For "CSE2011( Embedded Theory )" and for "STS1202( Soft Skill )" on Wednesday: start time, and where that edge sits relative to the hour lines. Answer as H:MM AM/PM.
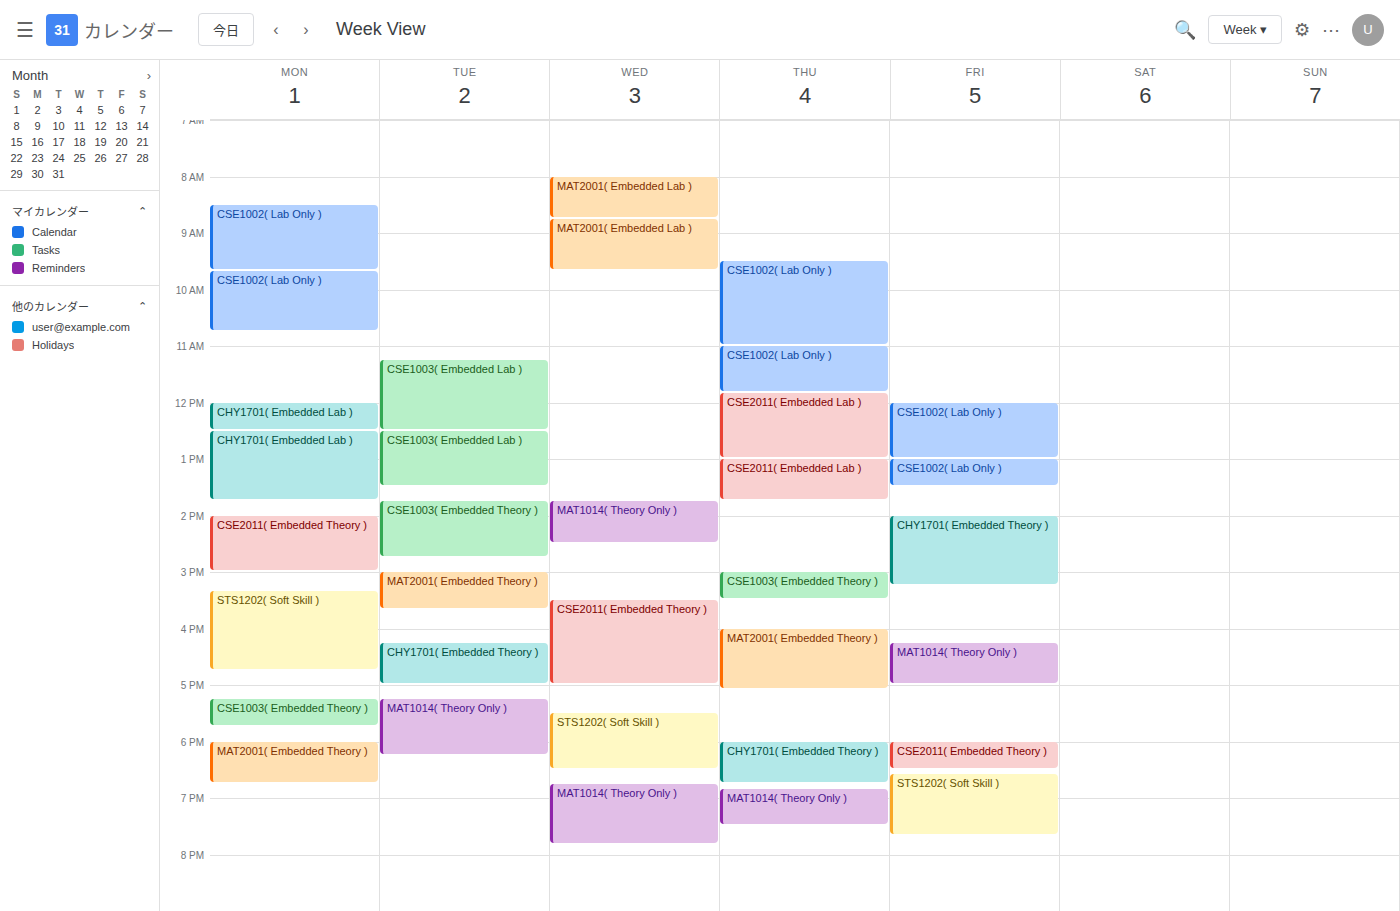
"CSE2011( Embedded Theory )": 3:30 PM, halfway between the 3 PM and 4 PM lines. "STS1202( Soft Skill )": 5:30 PM, halfway between the 5 PM and 6 PM lines.